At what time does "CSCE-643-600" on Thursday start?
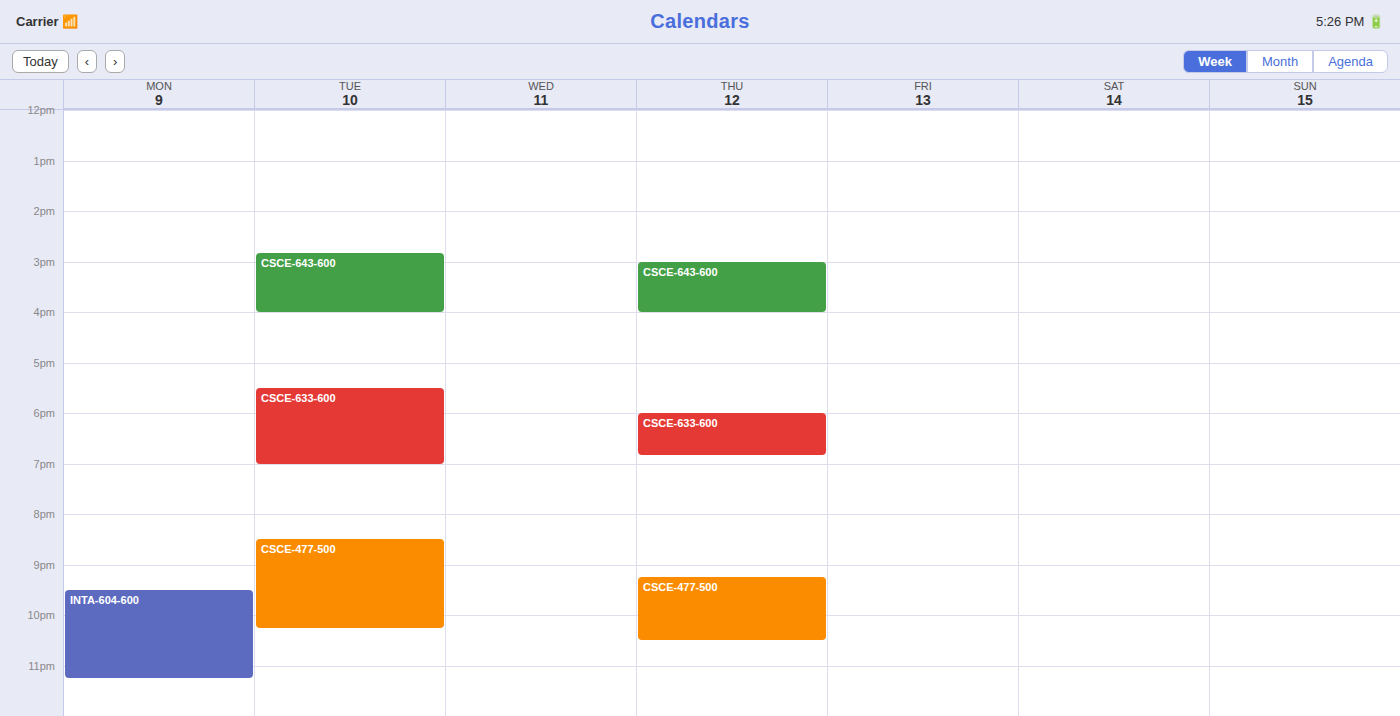
3:00 PM